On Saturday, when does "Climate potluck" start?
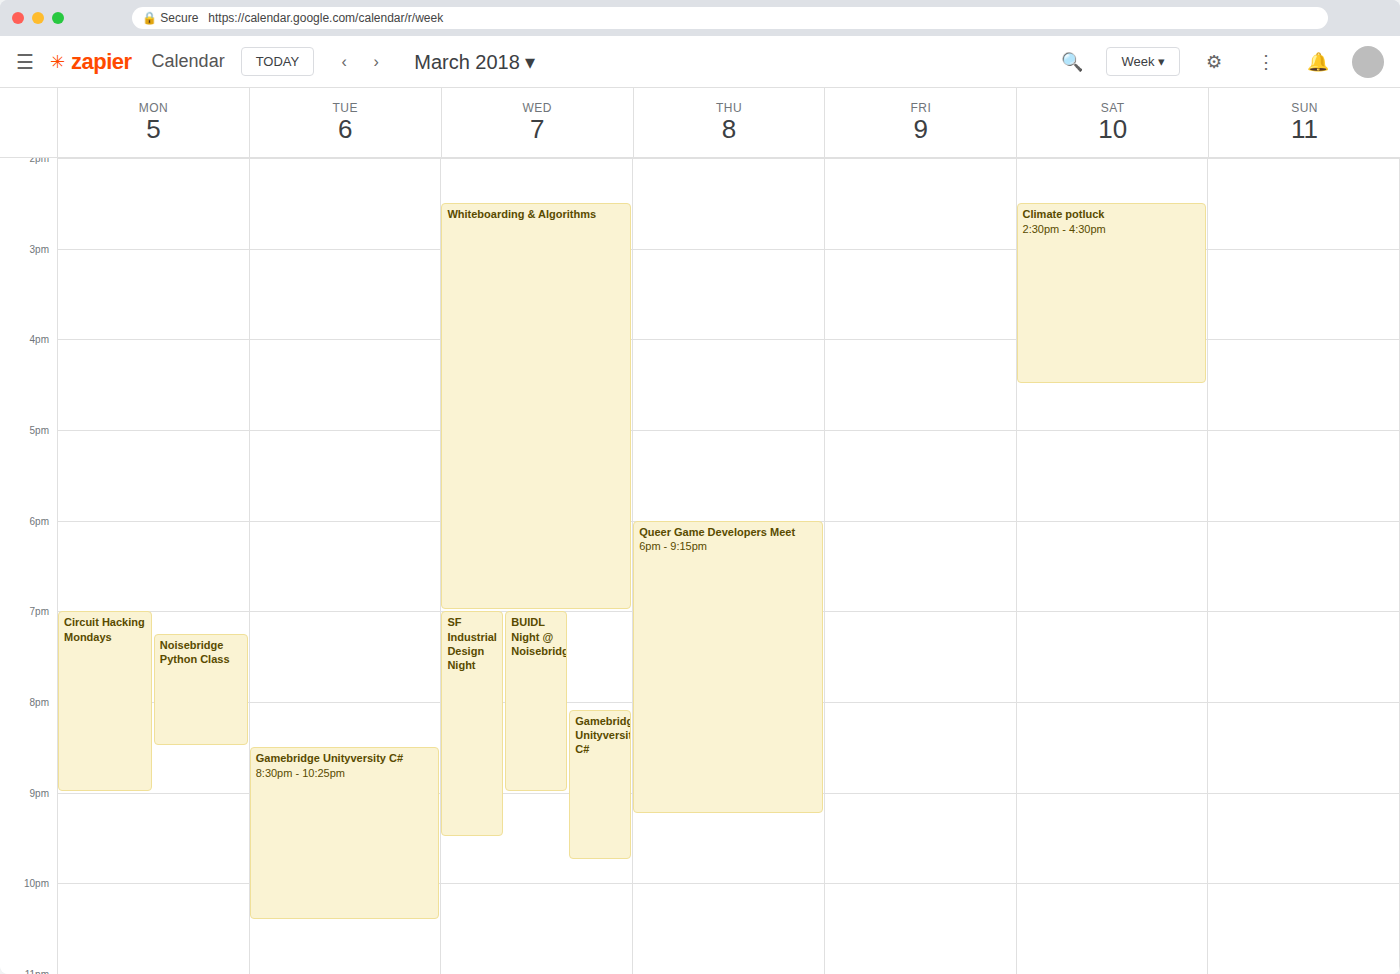
2:30 PM